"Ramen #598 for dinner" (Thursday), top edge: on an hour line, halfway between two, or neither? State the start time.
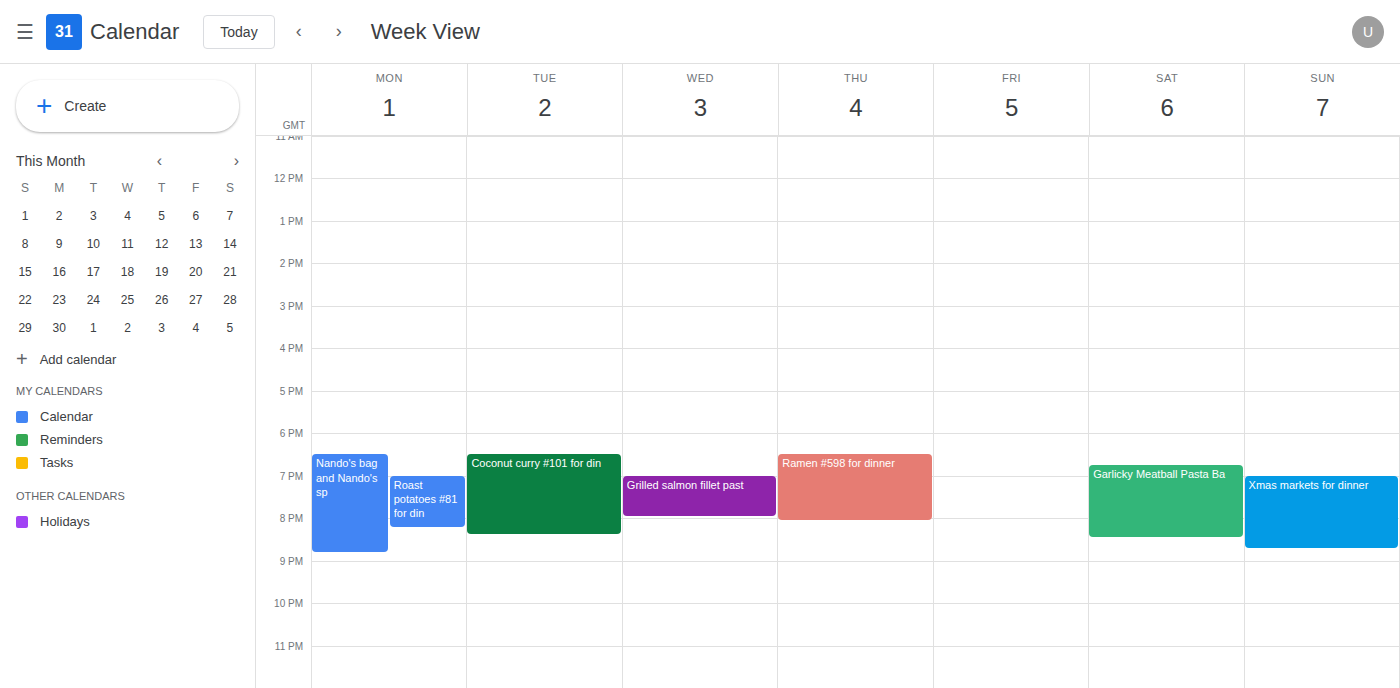
18:30 -- halfway between the 18:00 and 19:00 lines.